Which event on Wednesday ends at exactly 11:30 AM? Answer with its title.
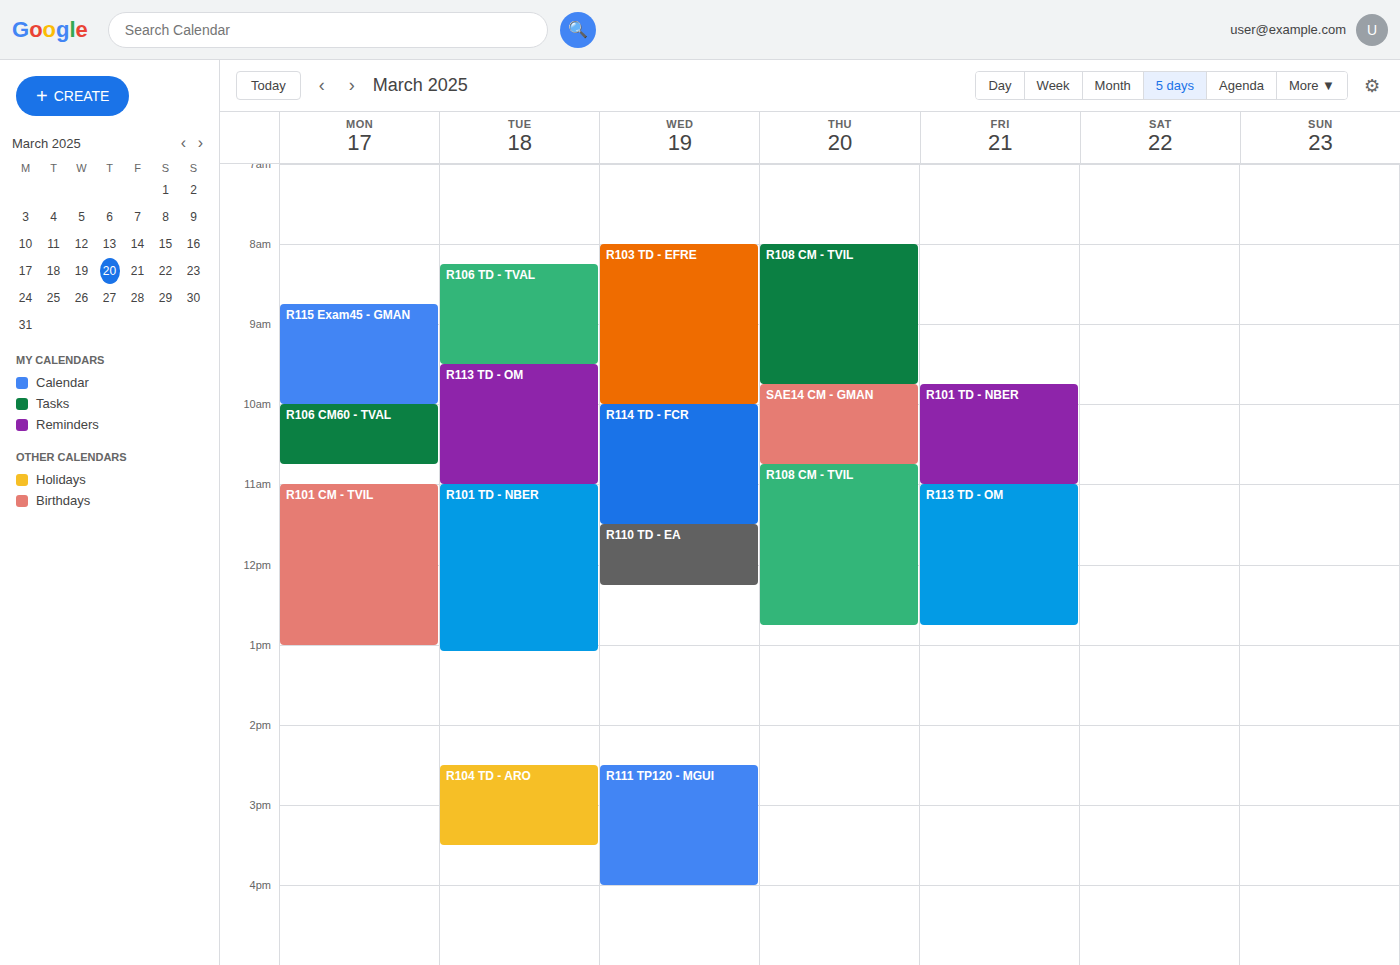
"R114 TD - FCR"